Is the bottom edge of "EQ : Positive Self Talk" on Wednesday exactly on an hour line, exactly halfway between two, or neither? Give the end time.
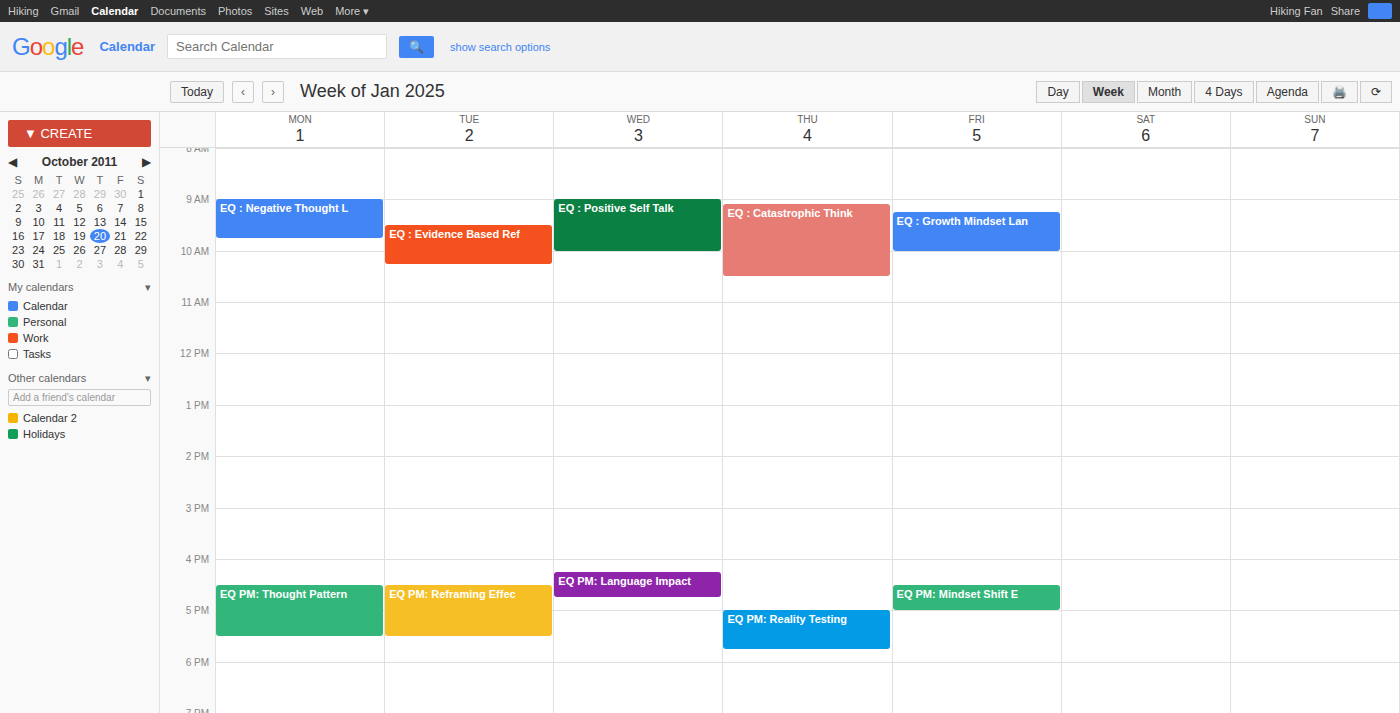
10:00 AM -- exactly on the 10 AM line.